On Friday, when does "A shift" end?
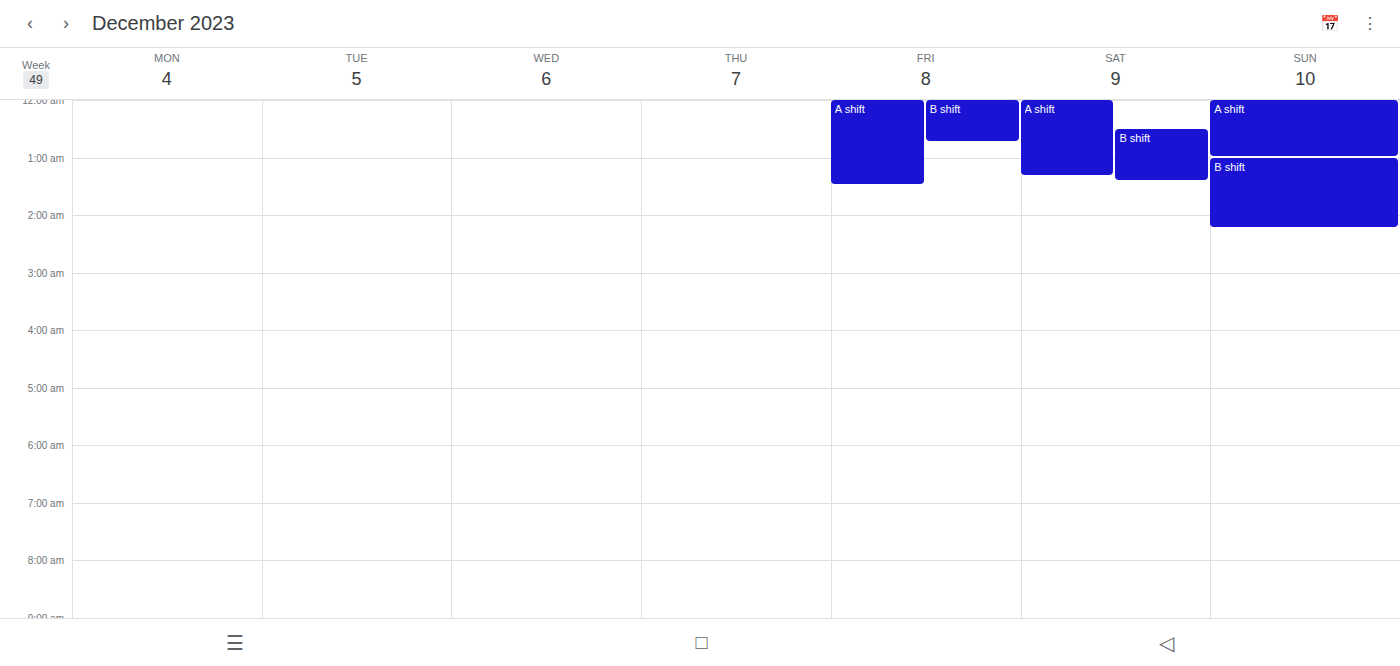
1:30 AM